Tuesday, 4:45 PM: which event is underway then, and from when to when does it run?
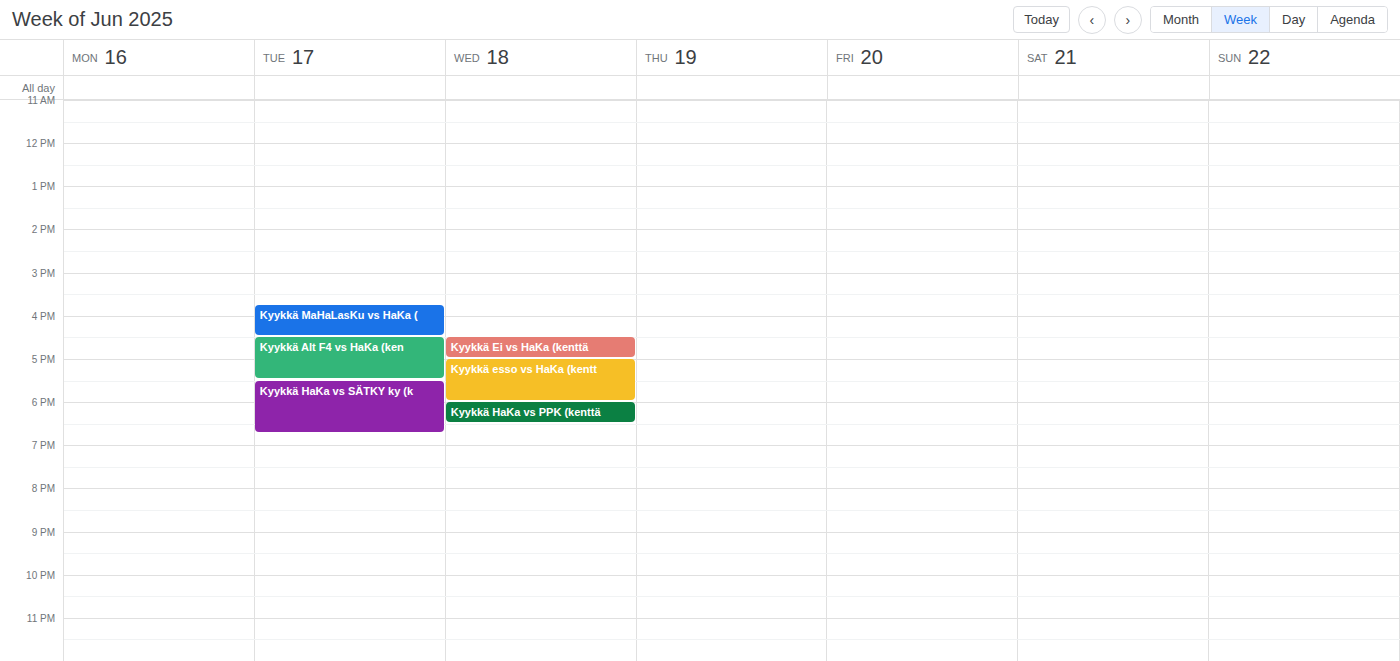
"Kyykkä Alt F4 vs HaKa (ken", 4:30 PM to 5:30 PM